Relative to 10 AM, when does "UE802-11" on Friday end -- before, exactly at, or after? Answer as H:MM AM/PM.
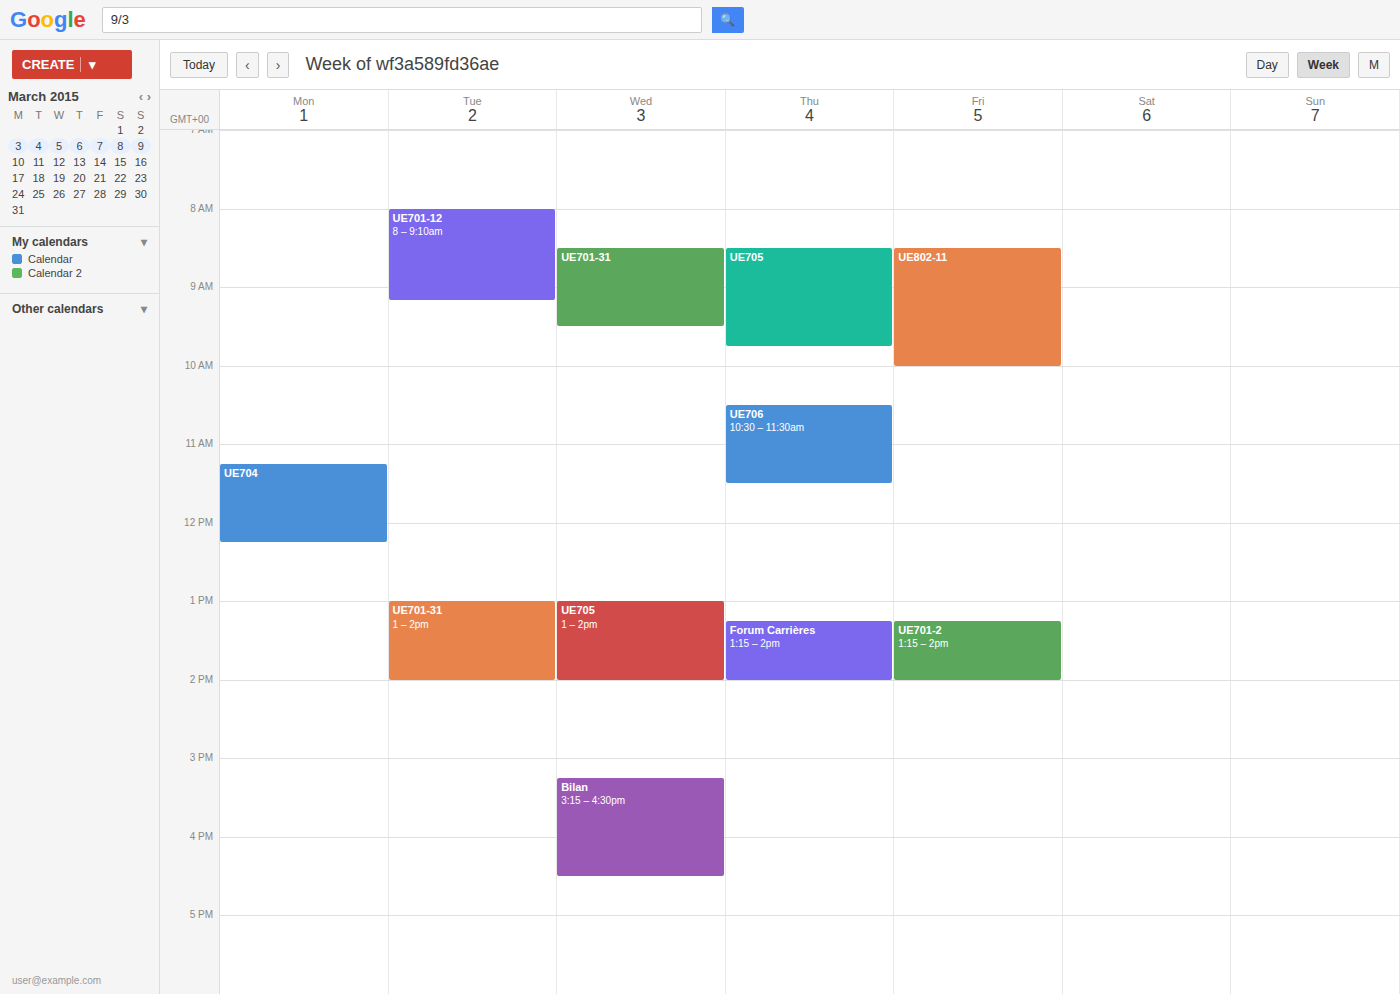
10:00 AM -- exactly at 10 AM, on the 10 AM line.